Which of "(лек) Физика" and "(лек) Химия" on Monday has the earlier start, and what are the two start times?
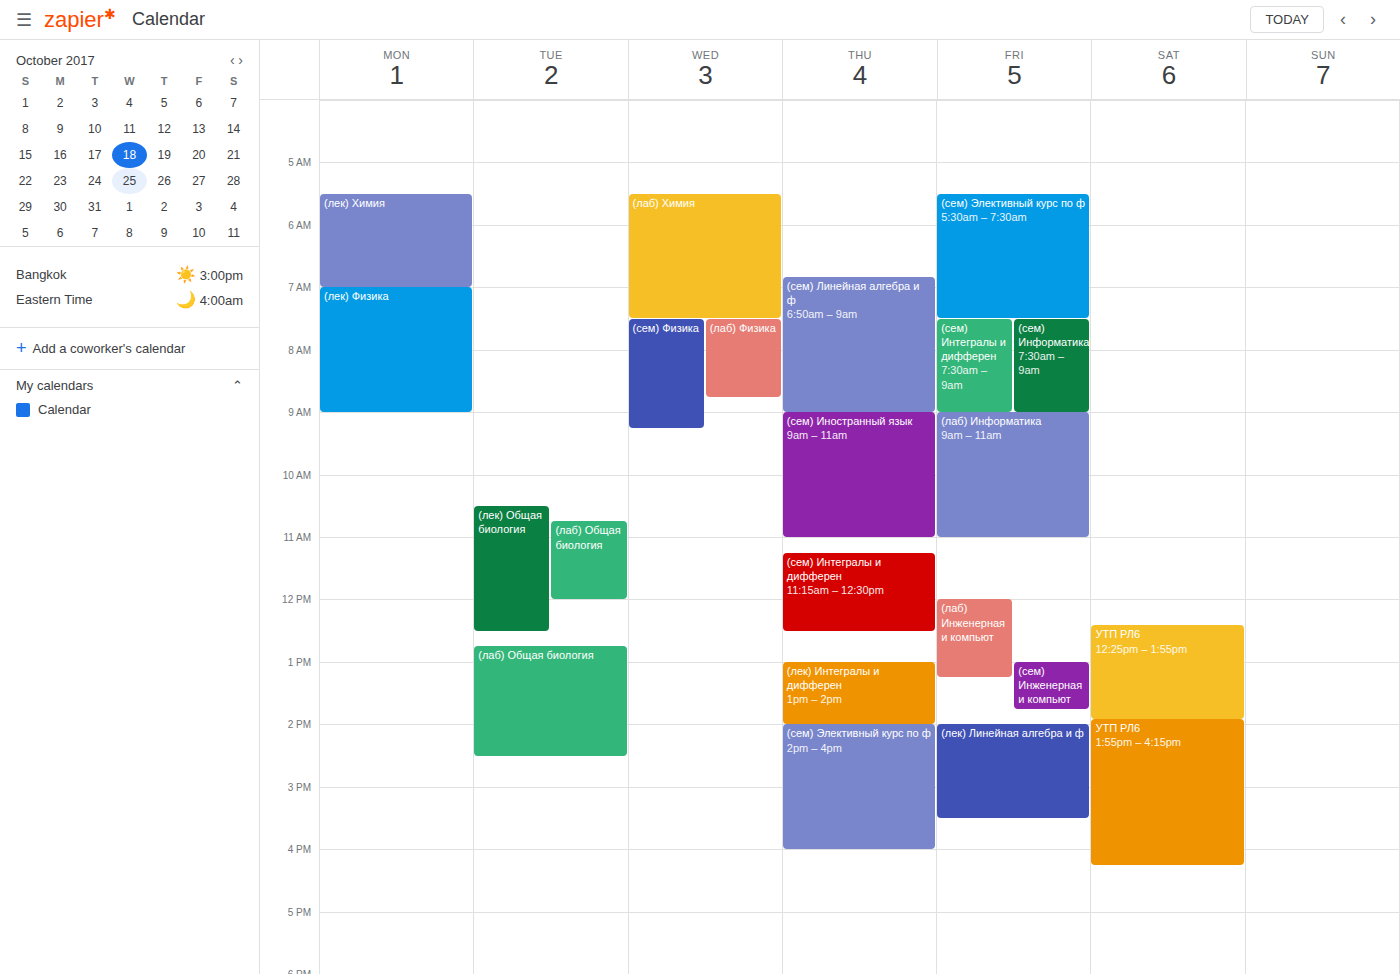
"(лек) Химия" 5:30 AM; "(лек) Физика" 7:00 AM.